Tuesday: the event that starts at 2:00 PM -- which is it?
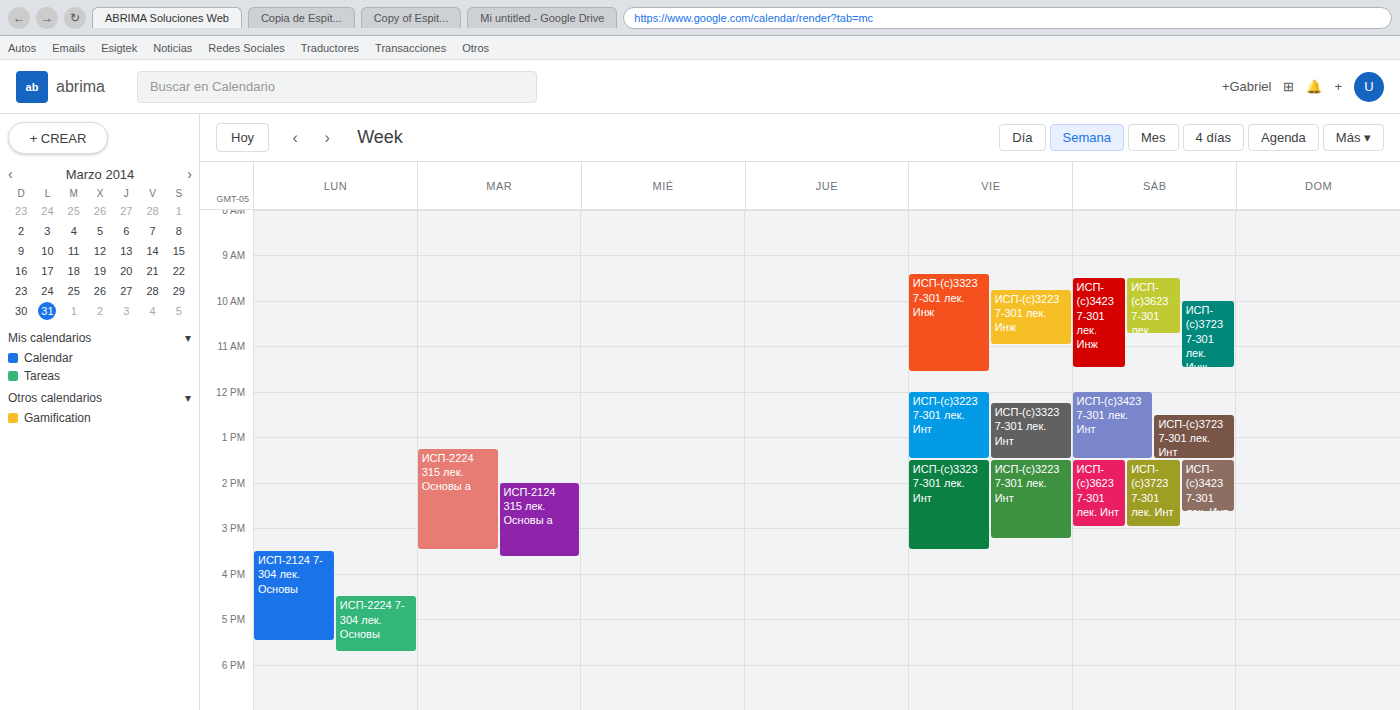
"ИСП-2124 315 лек. Основы а"